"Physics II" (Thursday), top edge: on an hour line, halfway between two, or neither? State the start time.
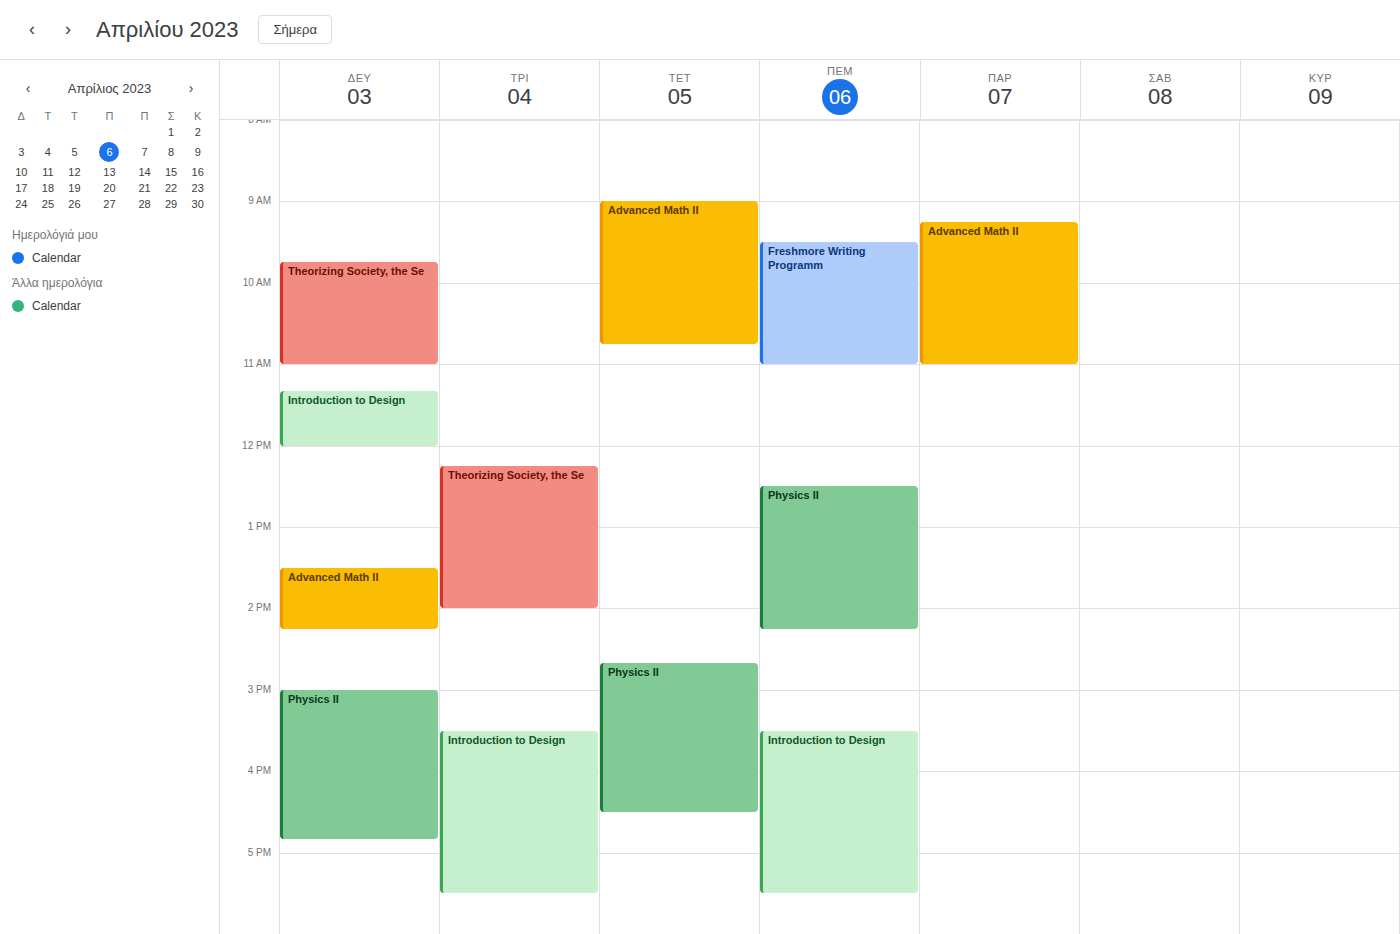
12:30 PM -- halfway between the 12 PM and 1 PM lines.